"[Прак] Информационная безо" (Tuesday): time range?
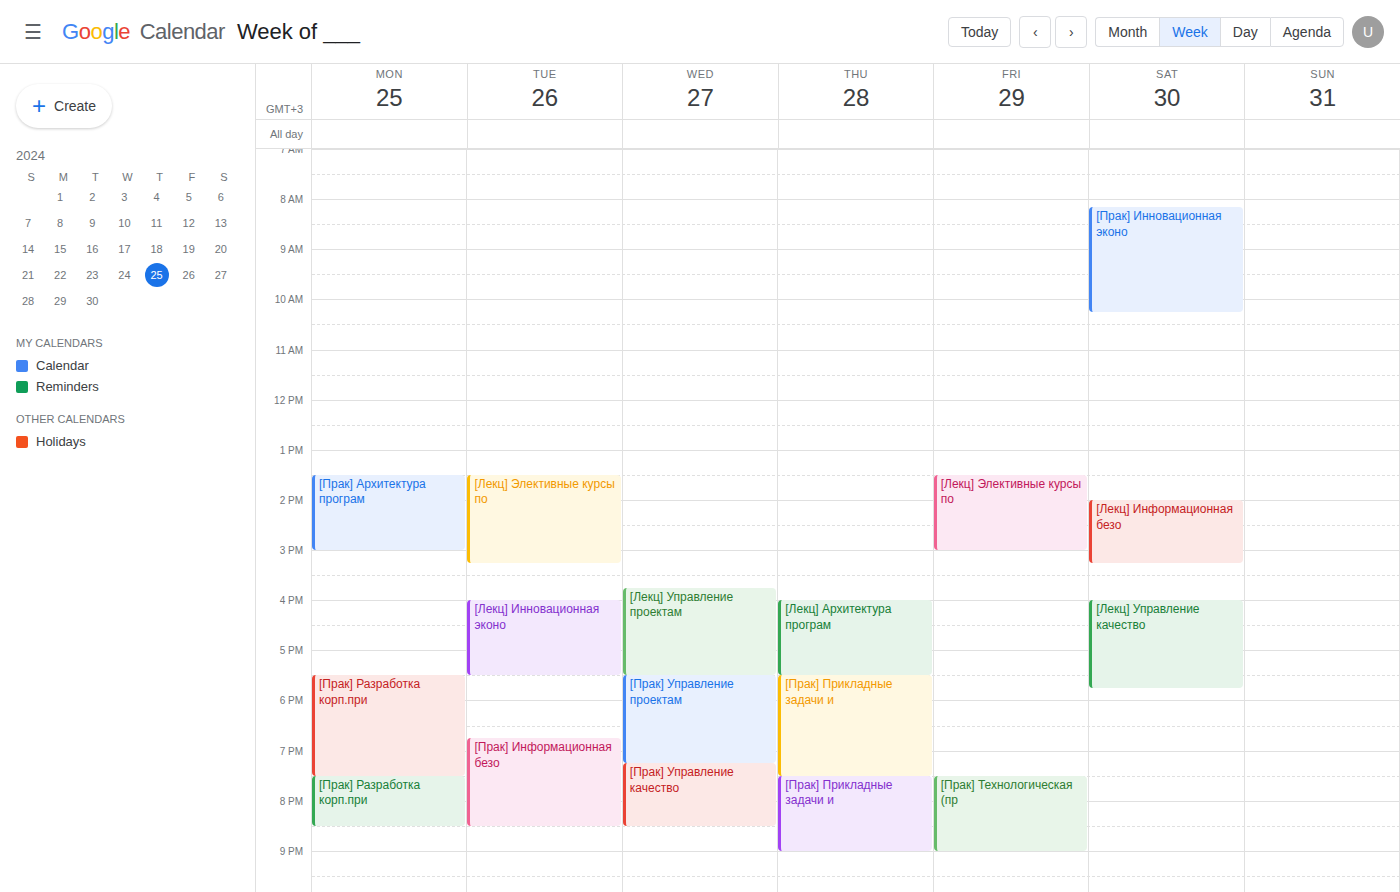
6:45 PM to 8:30 PM